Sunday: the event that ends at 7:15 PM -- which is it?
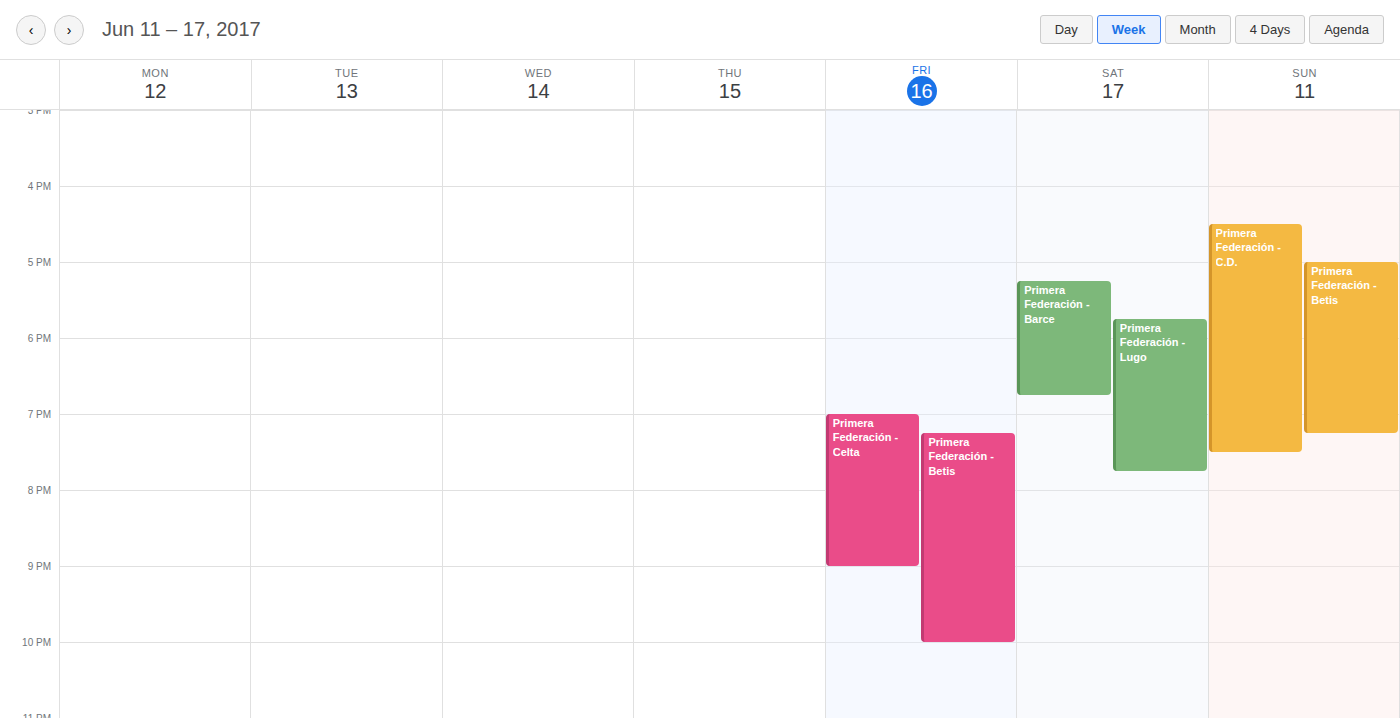
"Primera Federación - Betis"